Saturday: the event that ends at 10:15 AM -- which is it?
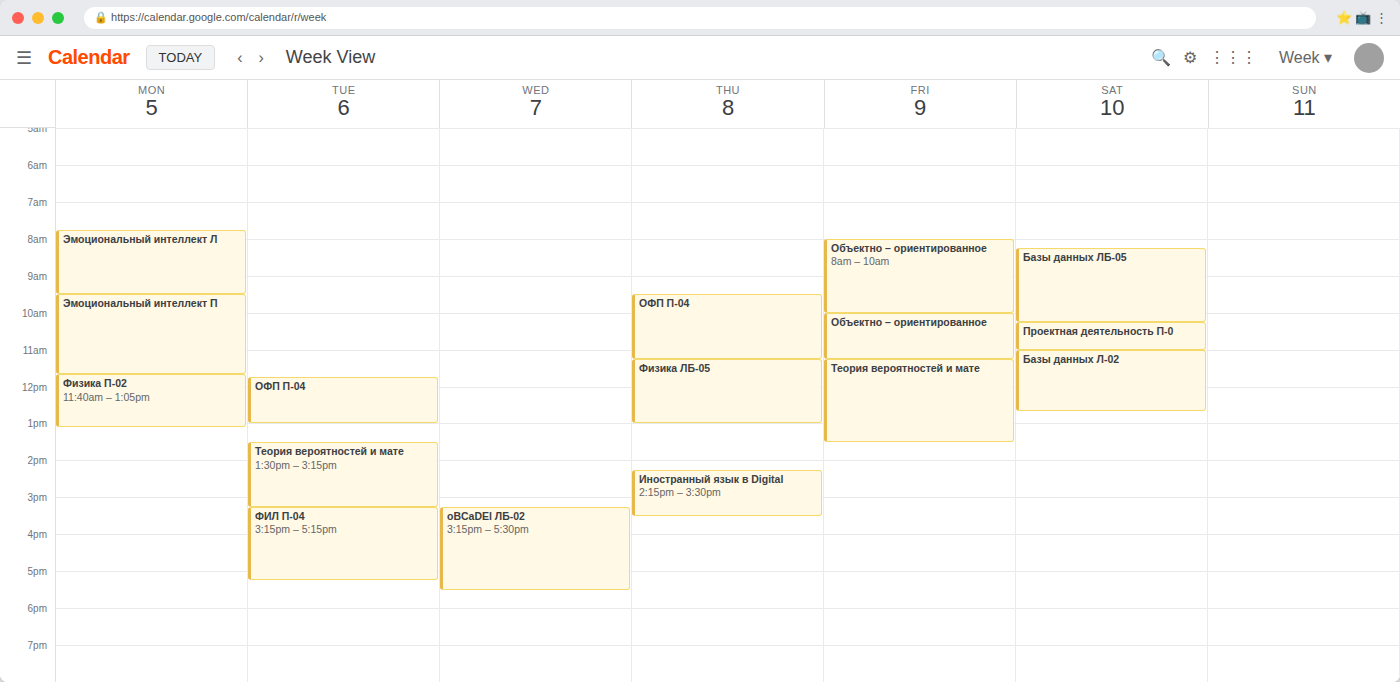
"Базы данных ЛБ-05"